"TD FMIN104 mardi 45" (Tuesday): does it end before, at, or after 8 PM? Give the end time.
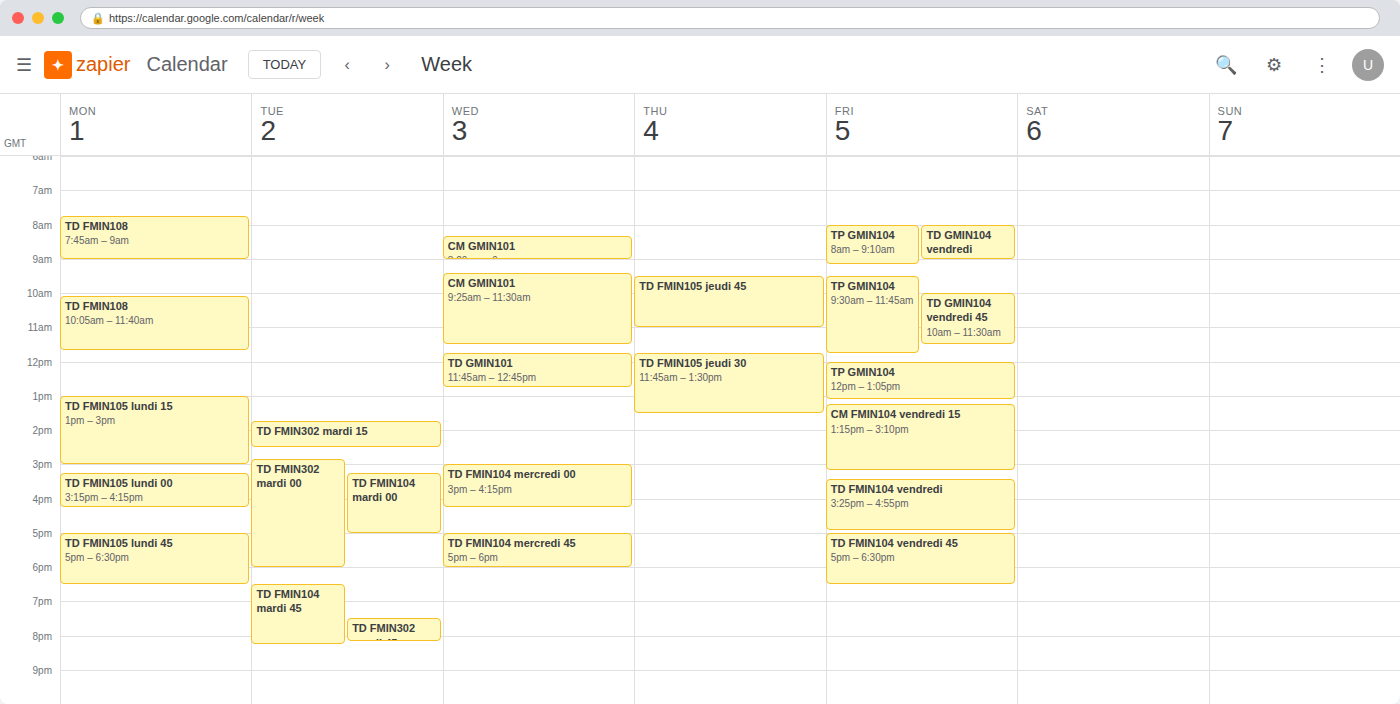
8:15 PM -- after 8 PM, 15 minutes below the 8 PM line.